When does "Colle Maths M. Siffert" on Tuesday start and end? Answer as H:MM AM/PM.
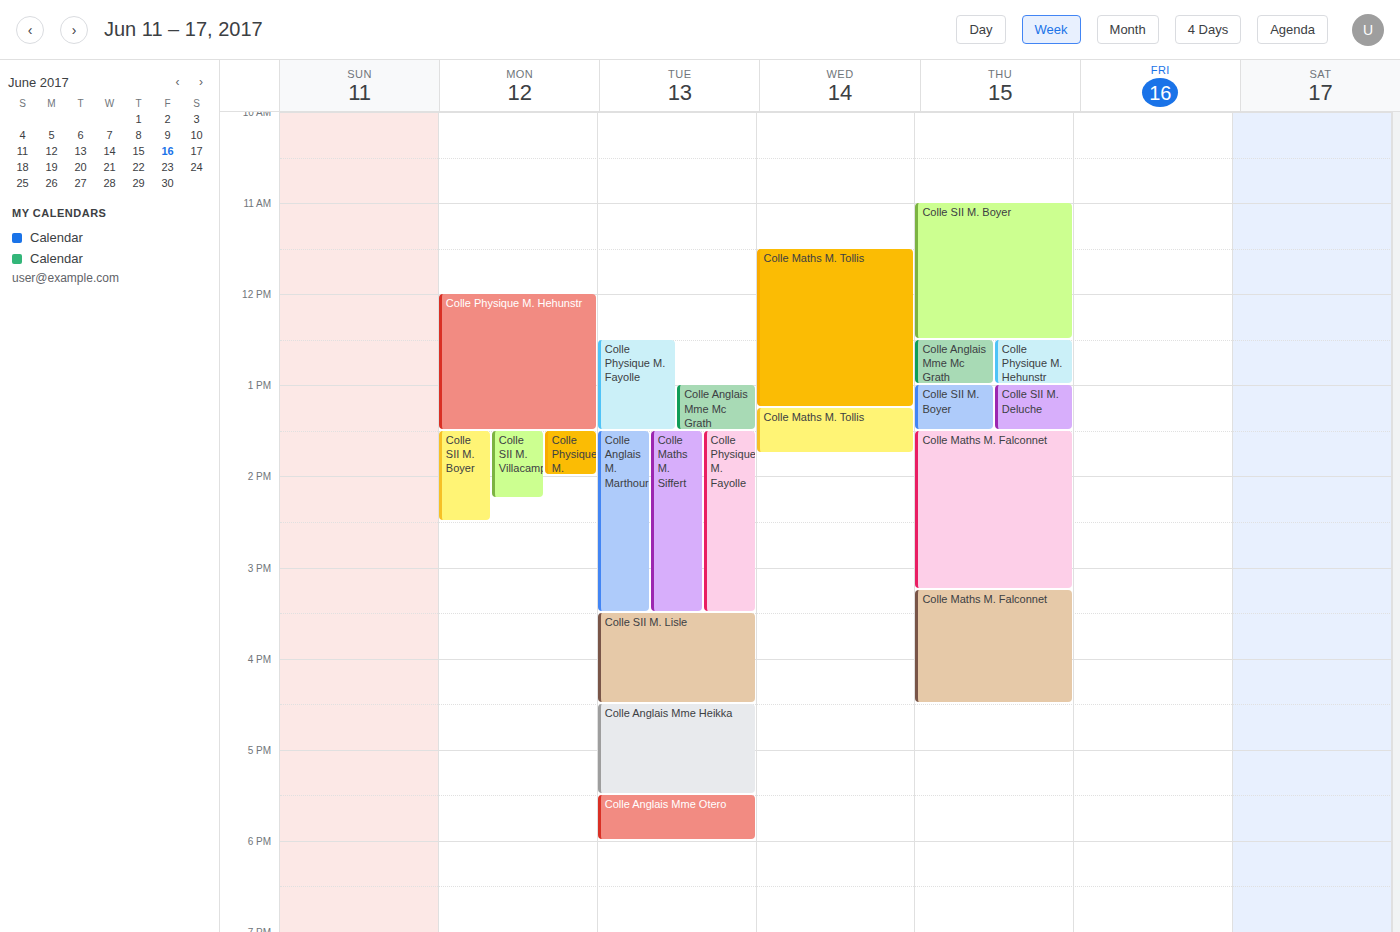
1:30 PM to 3:30 PM